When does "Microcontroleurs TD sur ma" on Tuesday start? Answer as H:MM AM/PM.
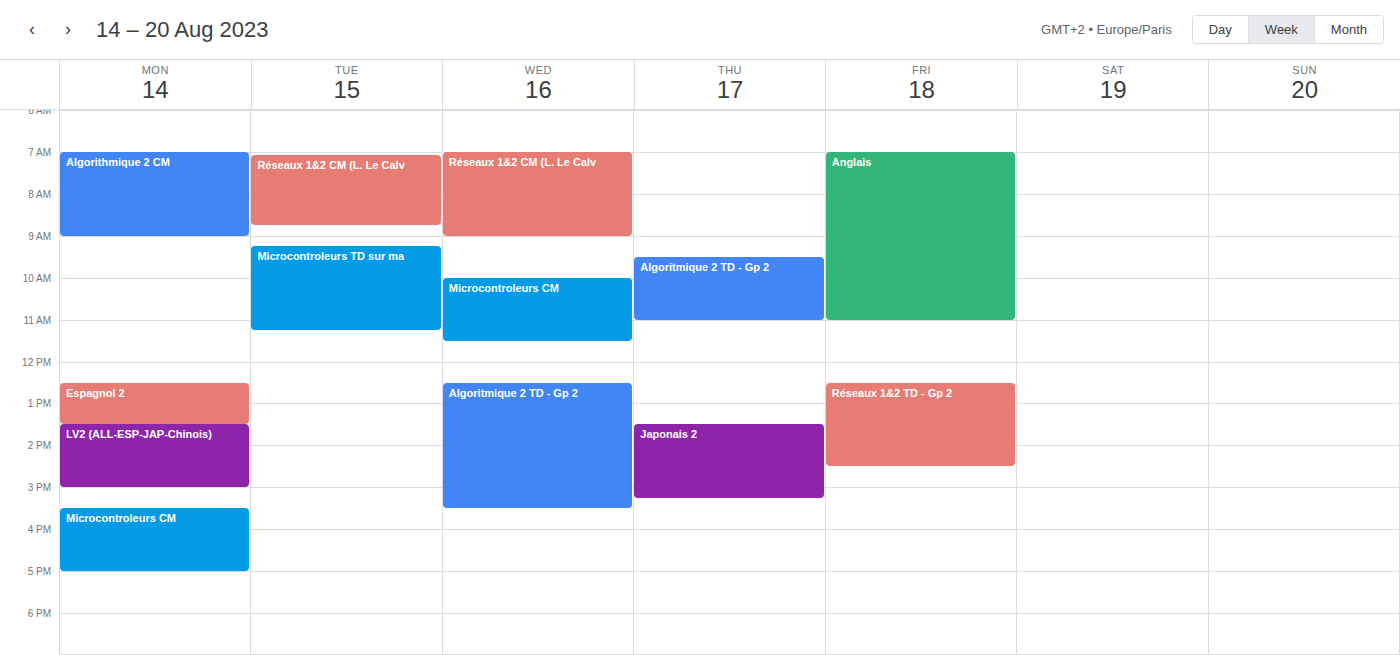
9:15 AM